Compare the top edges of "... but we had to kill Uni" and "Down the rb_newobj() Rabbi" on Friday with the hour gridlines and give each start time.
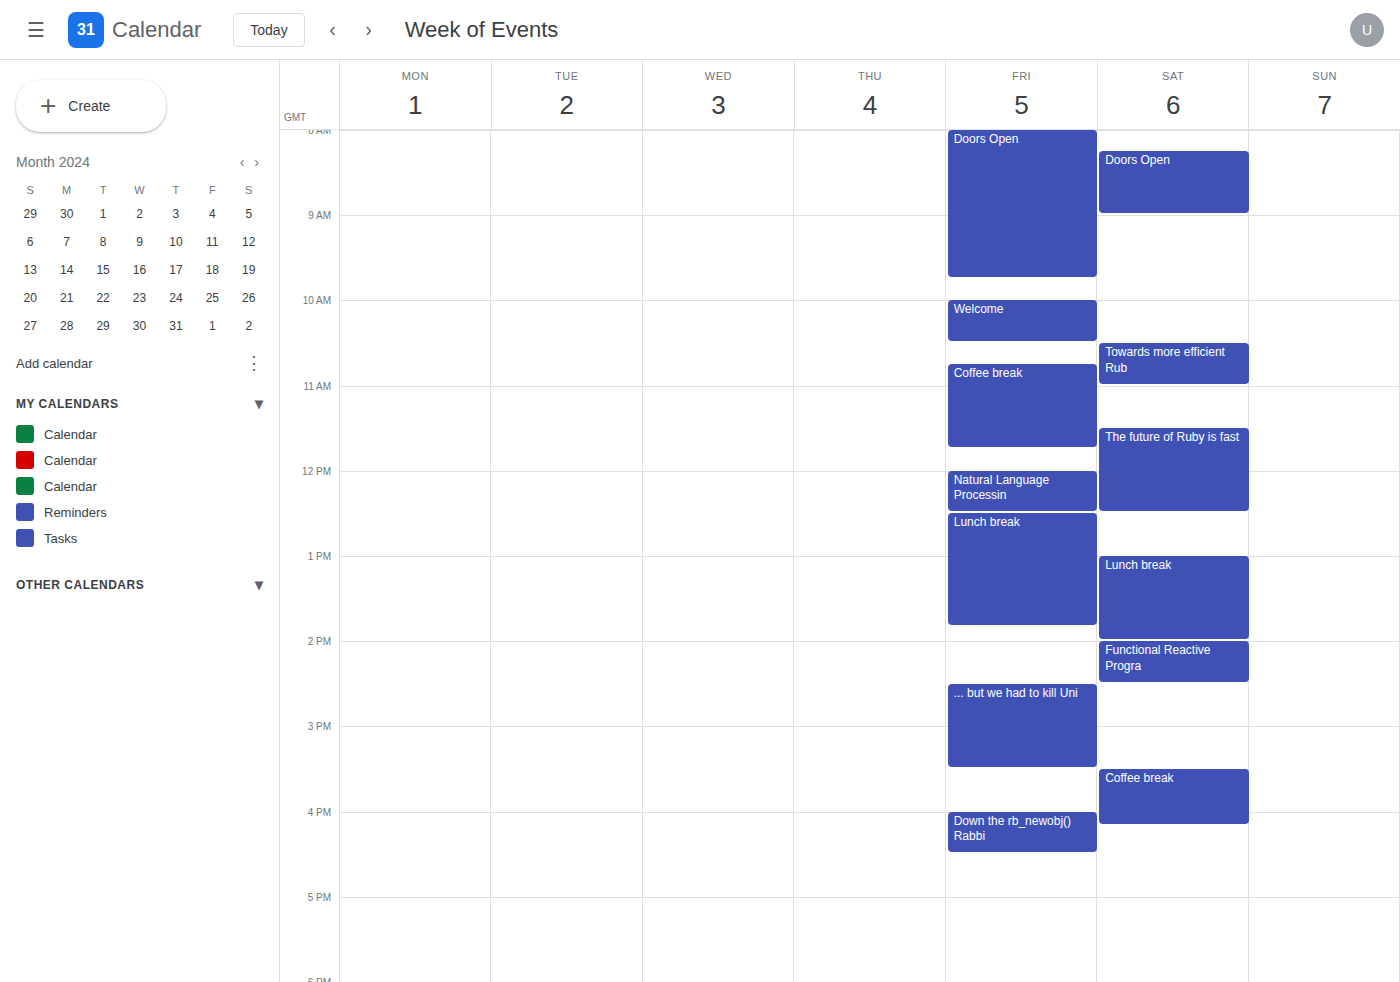
"... but we had to kill Uni": 14:30, halfway between the 14:00 and 15:00 lines. "Down the rb_newobj() Rabbi": 16:00, exactly on the 16:00 line.